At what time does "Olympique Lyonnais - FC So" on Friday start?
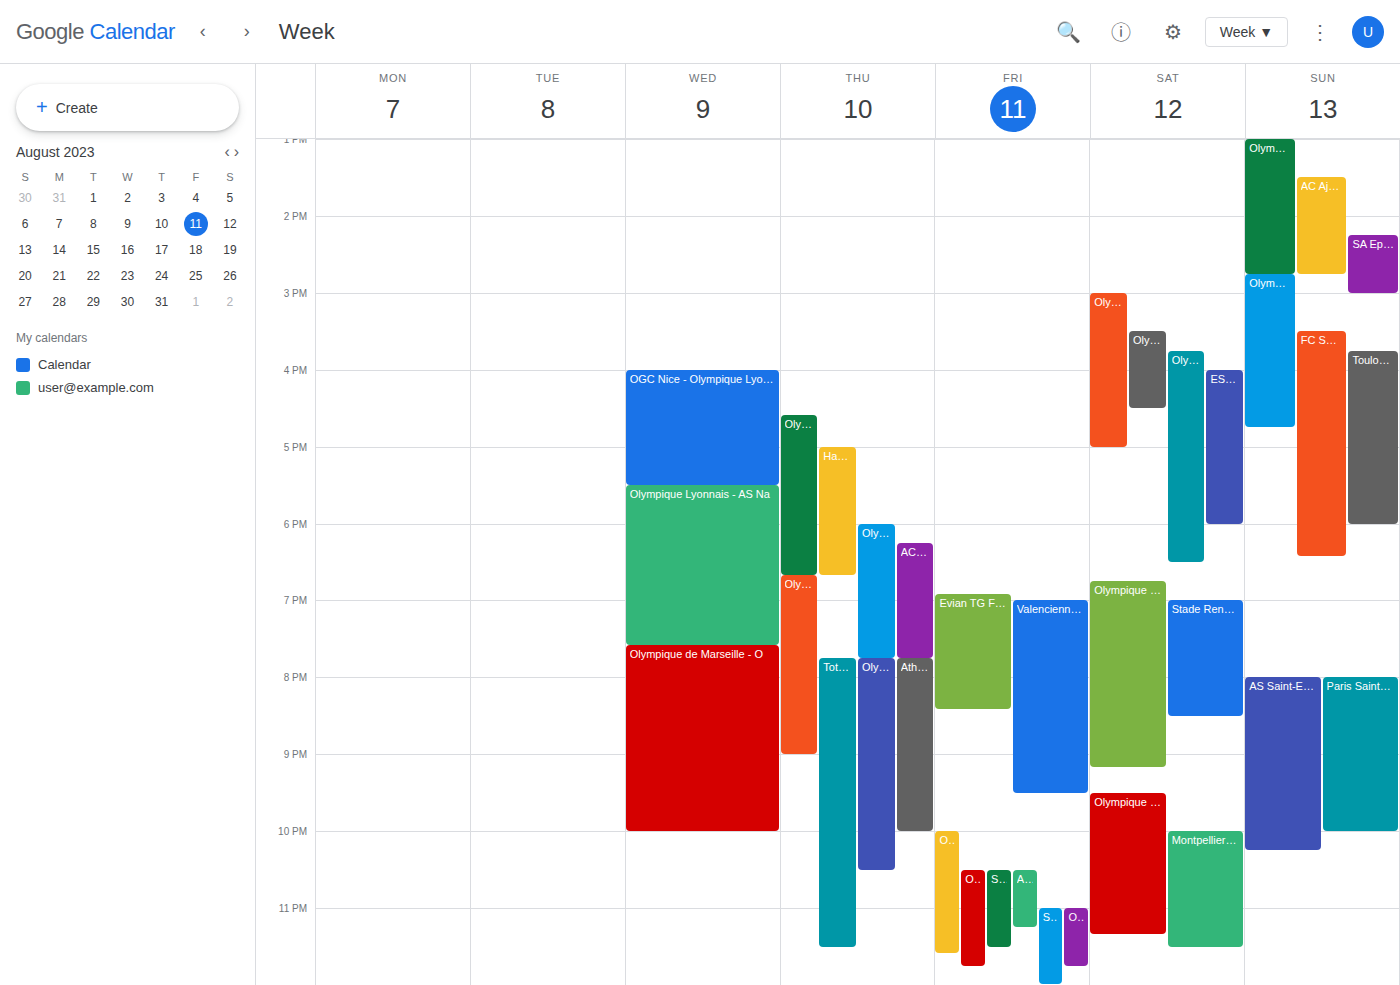
11:00 PM